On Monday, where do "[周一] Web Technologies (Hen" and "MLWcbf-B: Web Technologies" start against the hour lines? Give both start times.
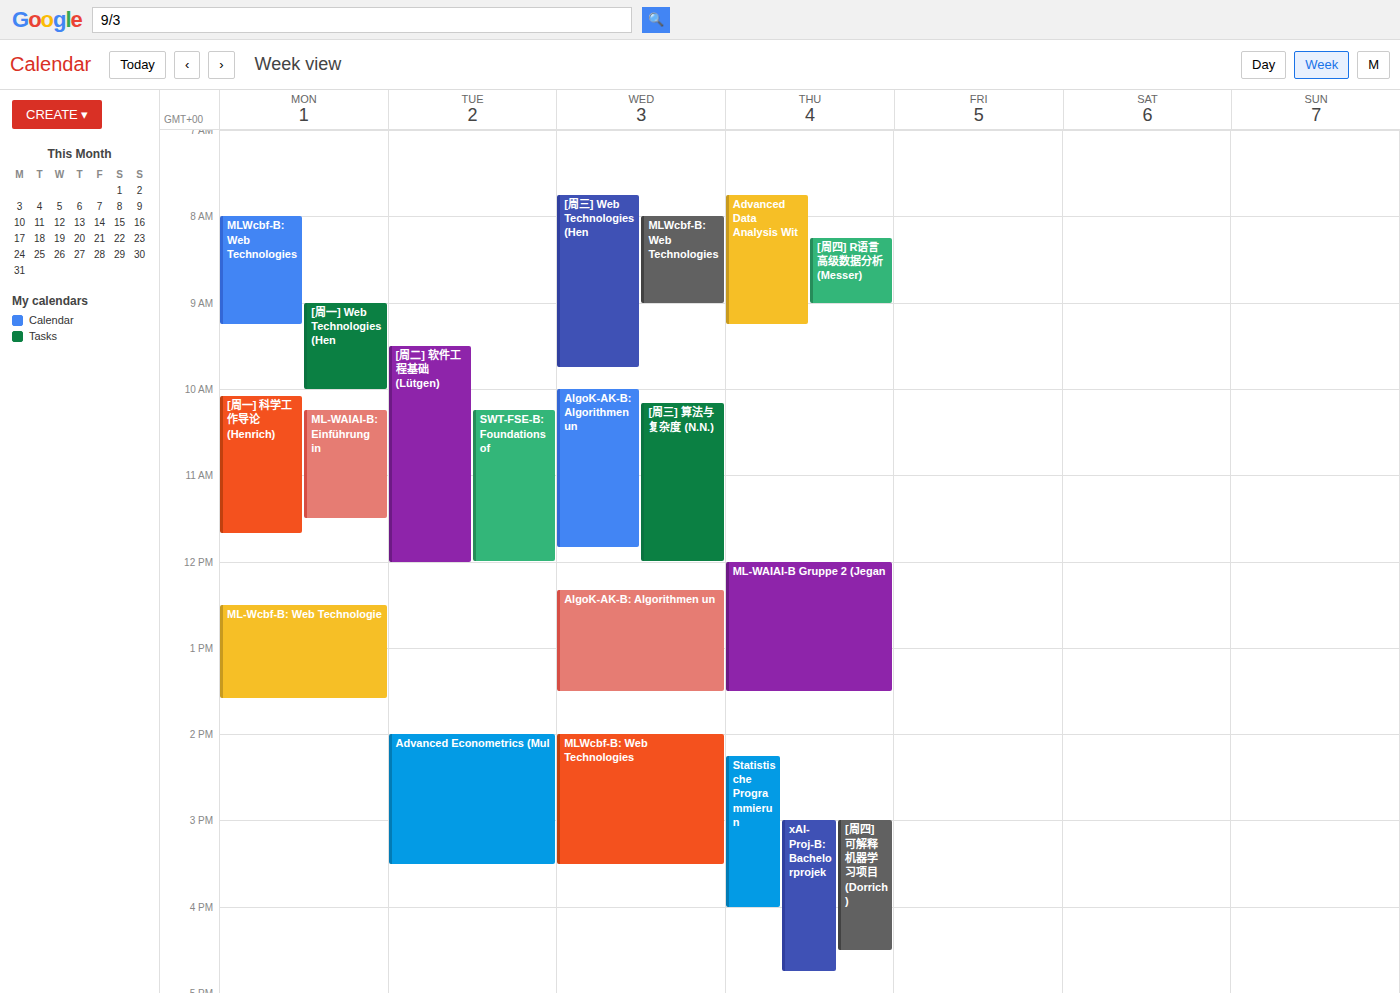
"[周一] Web Technologies (Hen": 9:00 AM, exactly on the 9 AM line. "MLWcbf-B: Web Technologies": 8:00 AM, exactly on the 8 AM line.